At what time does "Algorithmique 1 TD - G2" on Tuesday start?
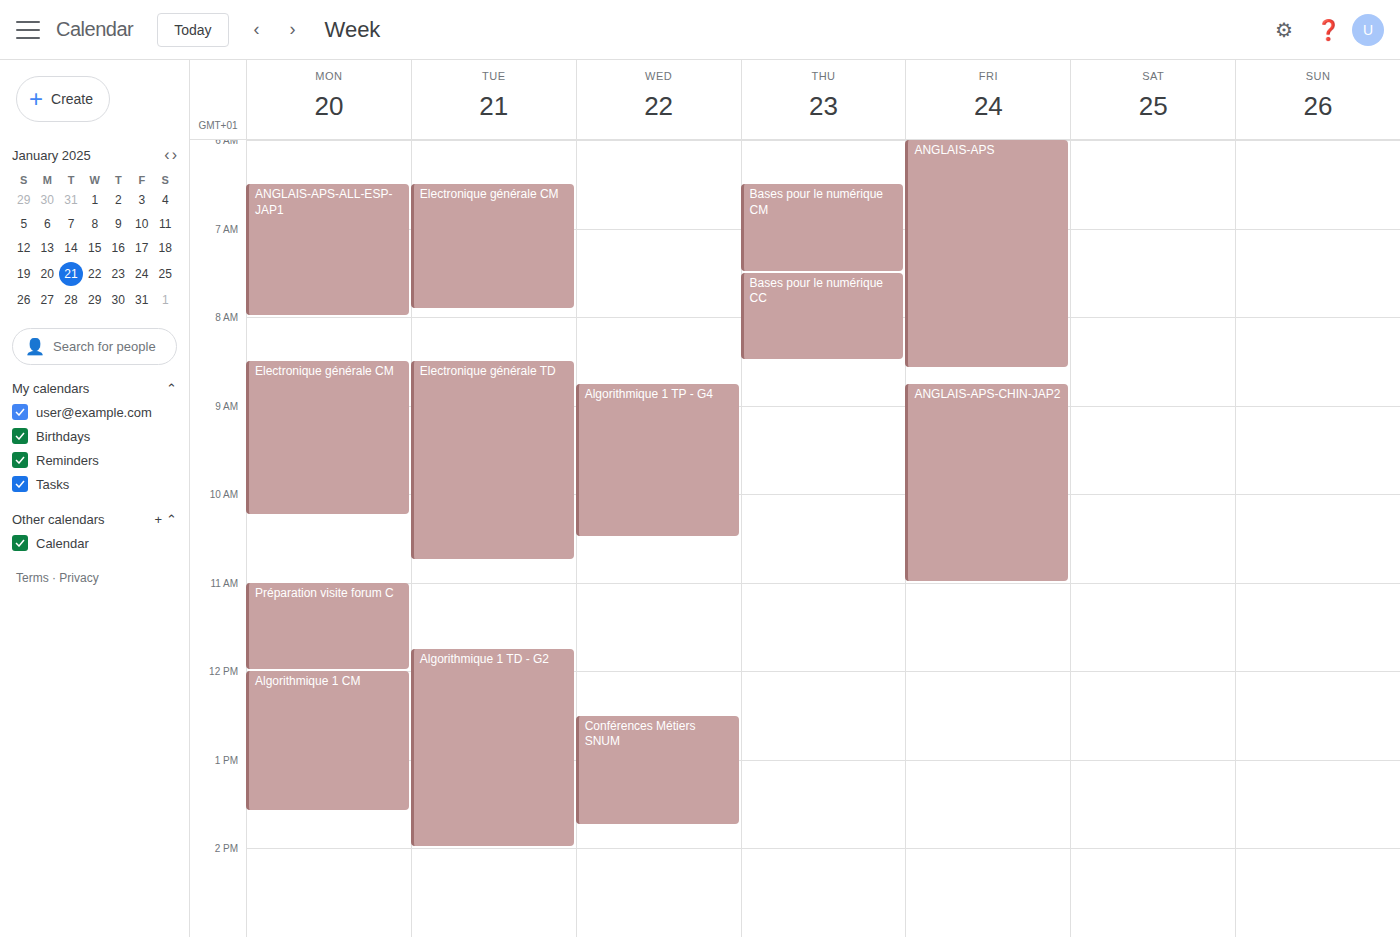
11:45 AM